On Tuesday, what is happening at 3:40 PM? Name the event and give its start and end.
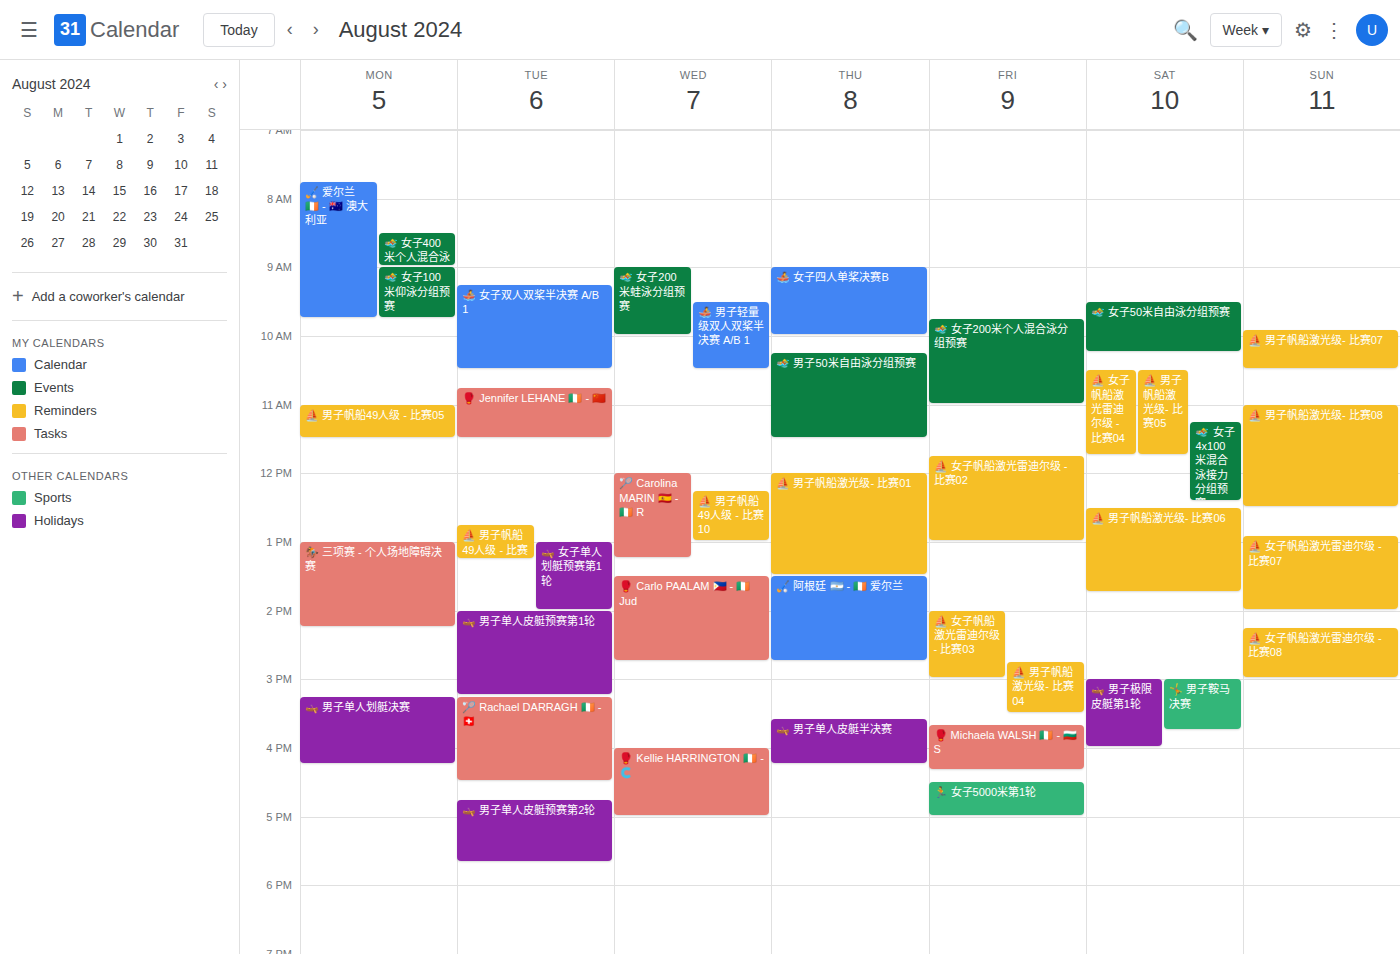
"🏸 Rachael DARRAGH 🇮🇪 - 🇨🇭", 3:15 PM to 4:30 PM